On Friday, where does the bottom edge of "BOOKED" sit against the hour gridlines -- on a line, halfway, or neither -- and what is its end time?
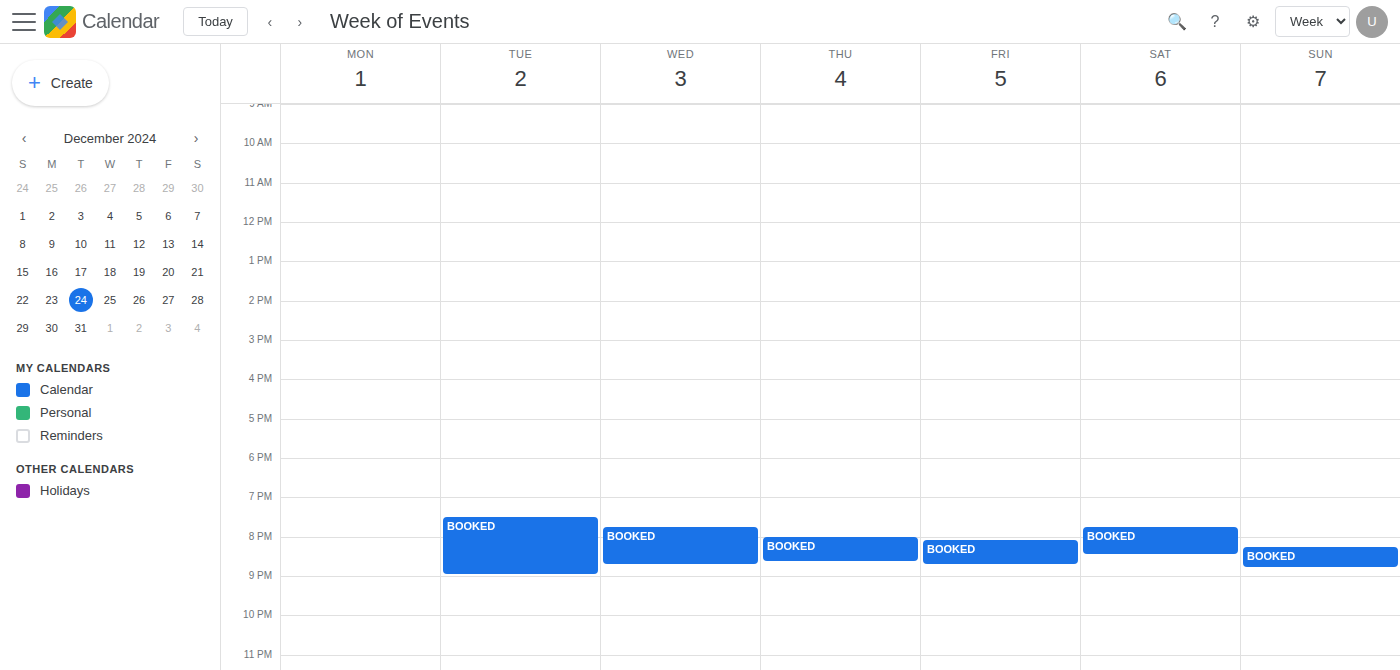
8:45 PM -- neither: three quarters of the way from the 8 PM line to the 9 PM line.